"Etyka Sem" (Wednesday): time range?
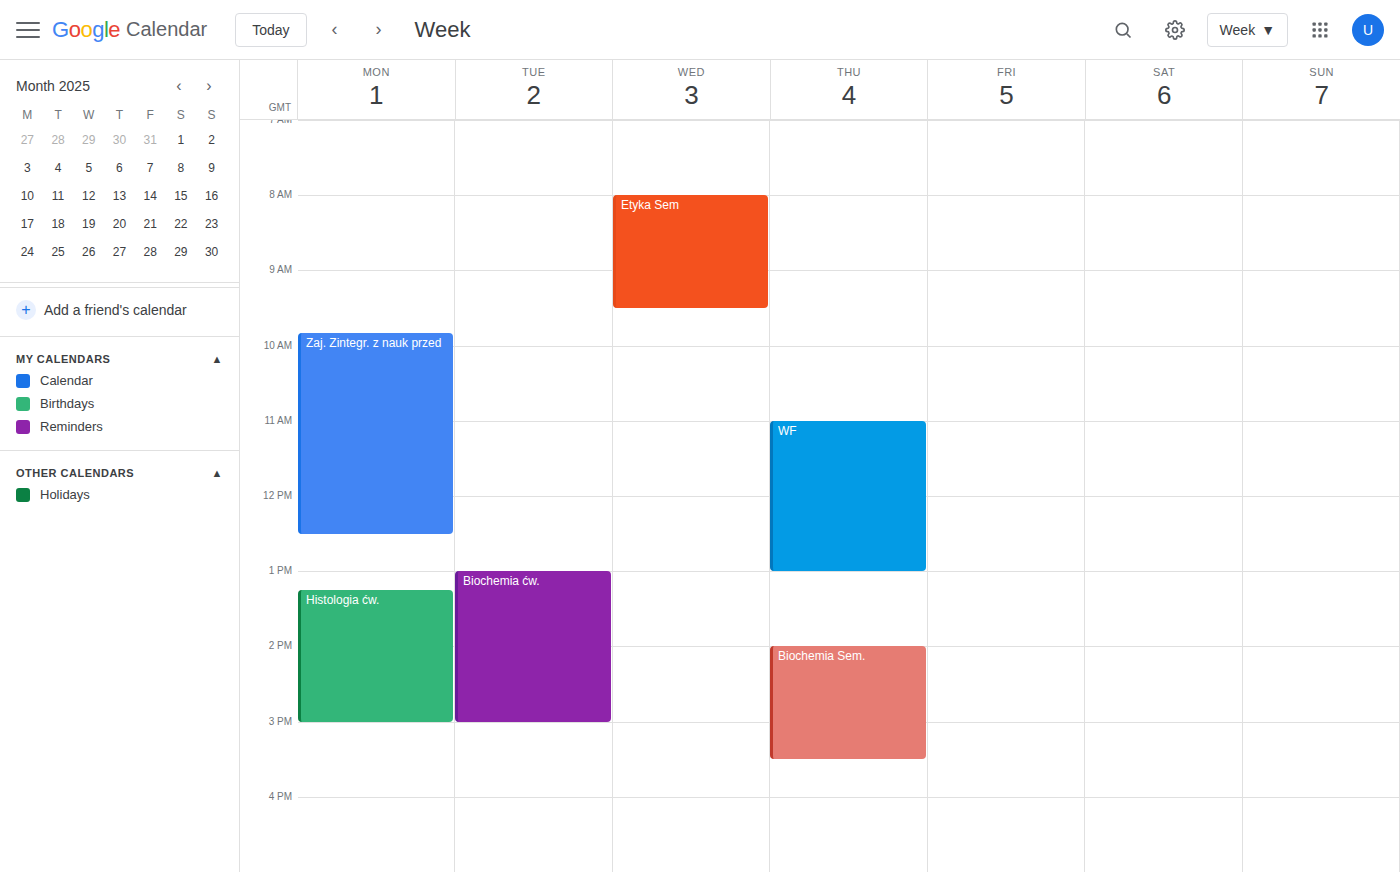
8:00 AM to 9:30 AM